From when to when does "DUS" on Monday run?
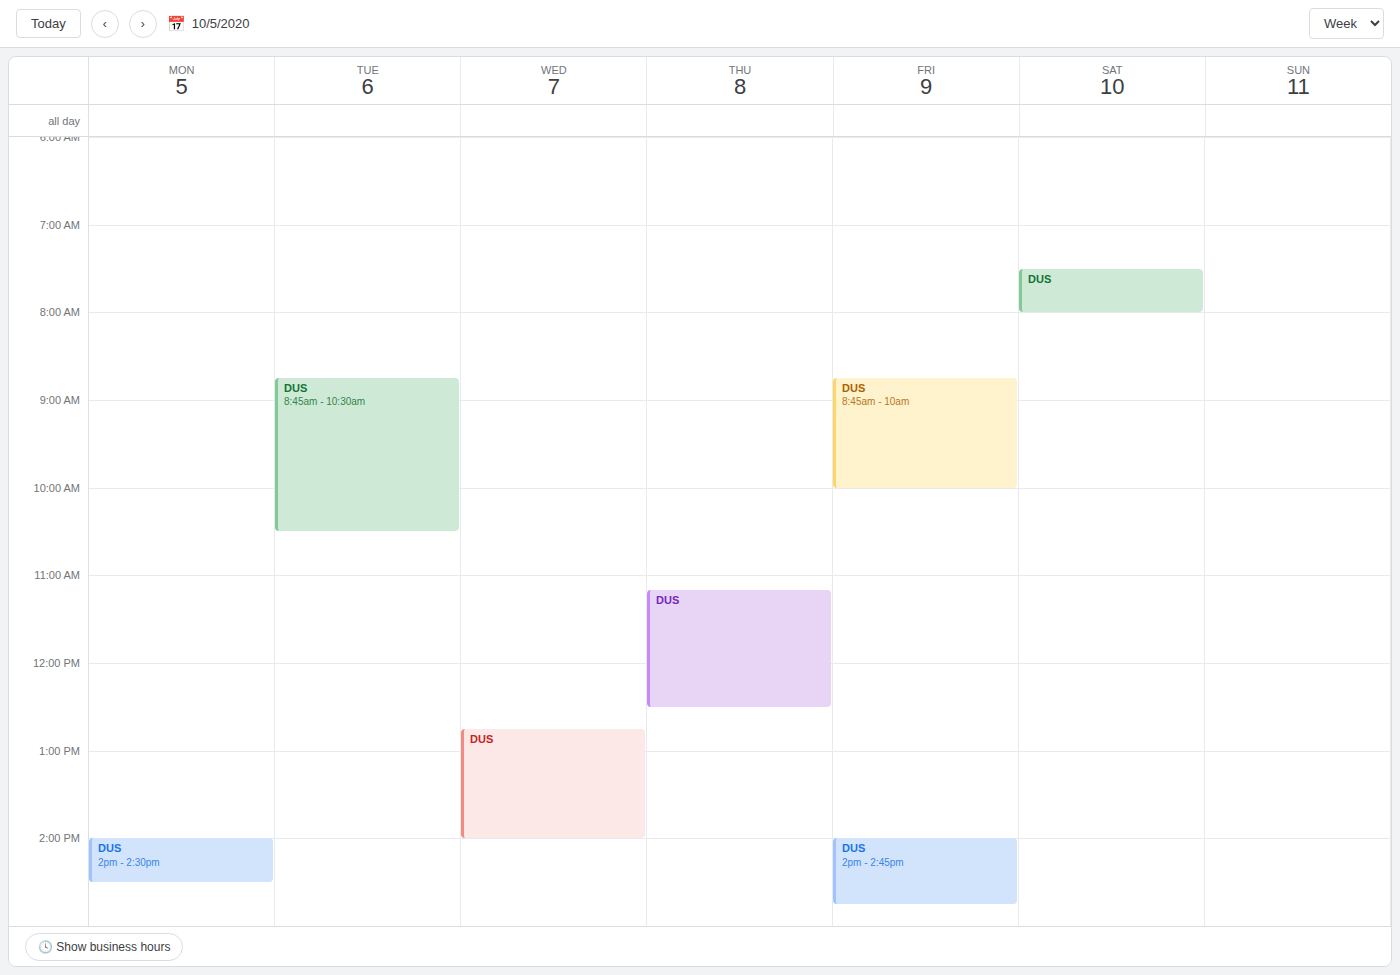
2:00 PM to 2:30 PM